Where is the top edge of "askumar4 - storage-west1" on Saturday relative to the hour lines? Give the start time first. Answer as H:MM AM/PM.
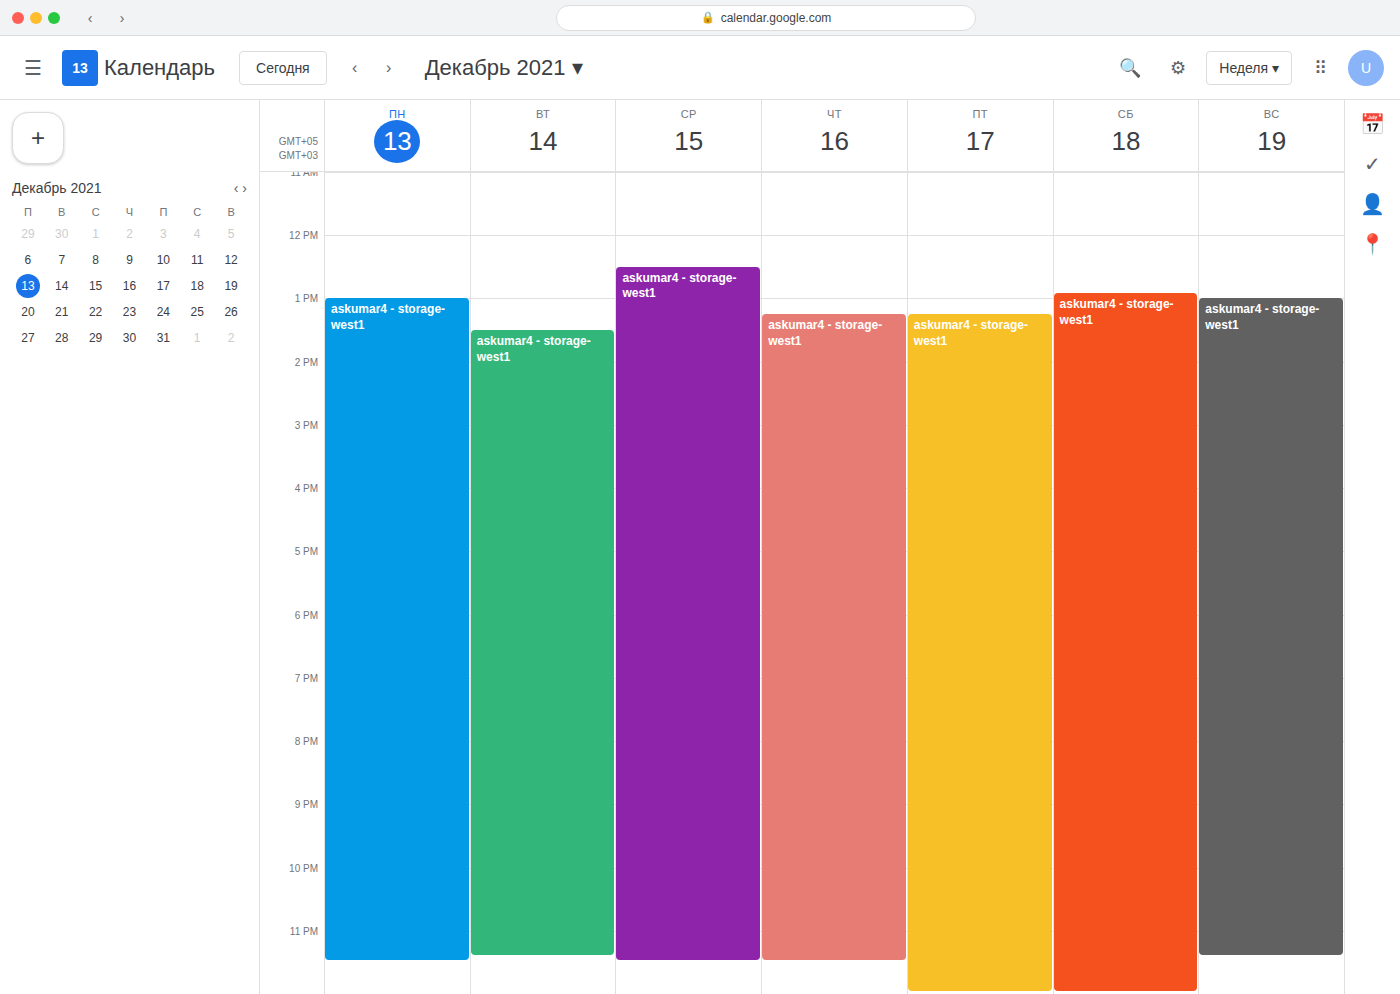
12:55 PM -- neither: 55 minutes below the 12 PM line and 5 minutes above the 1 PM line.